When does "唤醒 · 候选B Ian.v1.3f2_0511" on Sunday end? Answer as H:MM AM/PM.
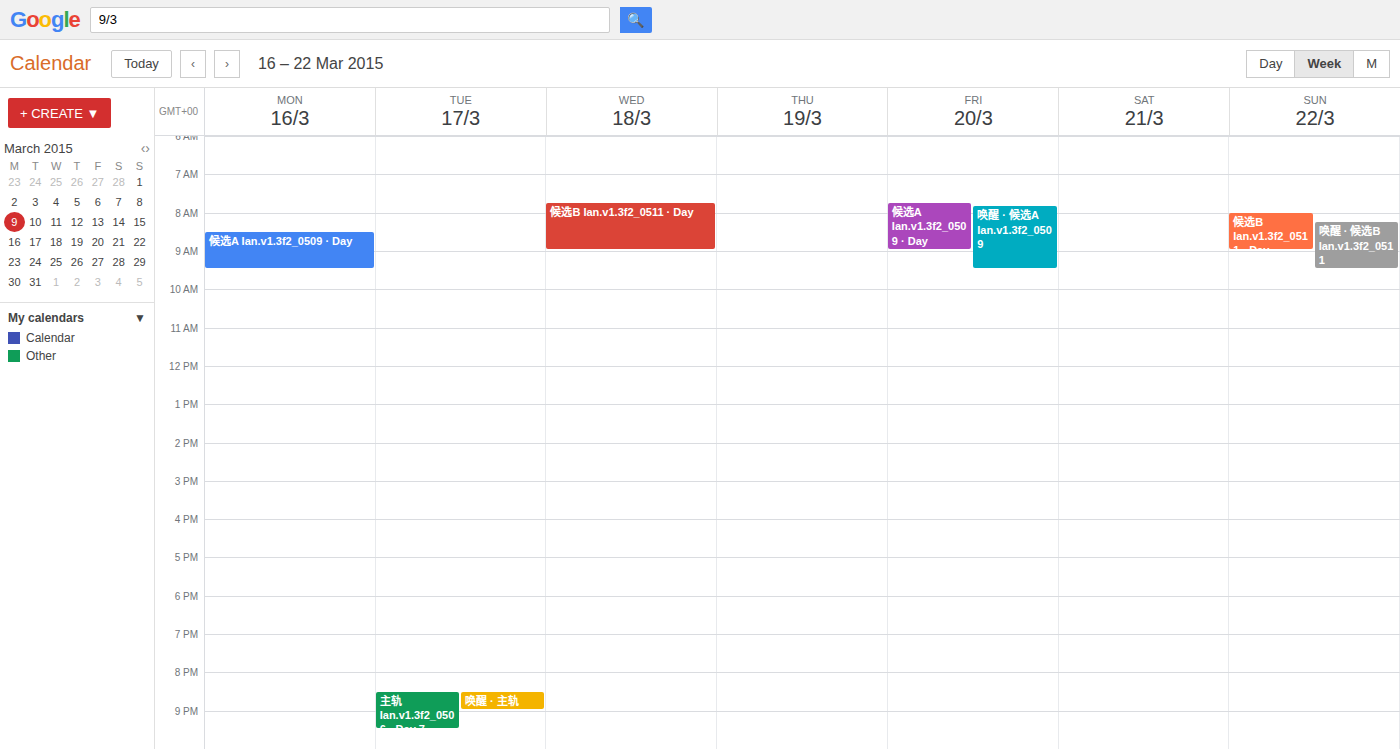
9:30 AM